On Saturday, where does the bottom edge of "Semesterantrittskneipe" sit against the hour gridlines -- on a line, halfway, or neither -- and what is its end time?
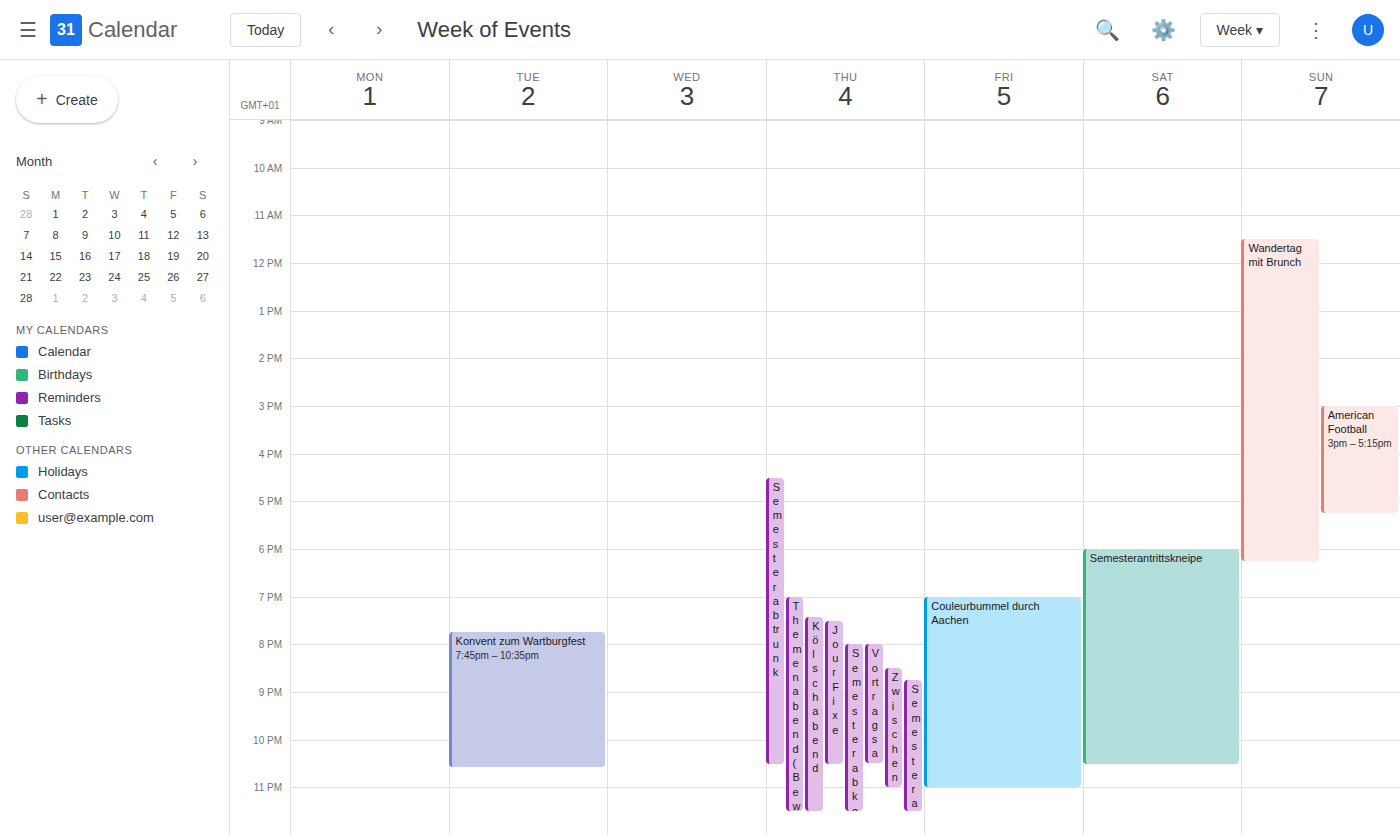
10:30 PM -- halfway between the 10 PM and 11 PM lines.